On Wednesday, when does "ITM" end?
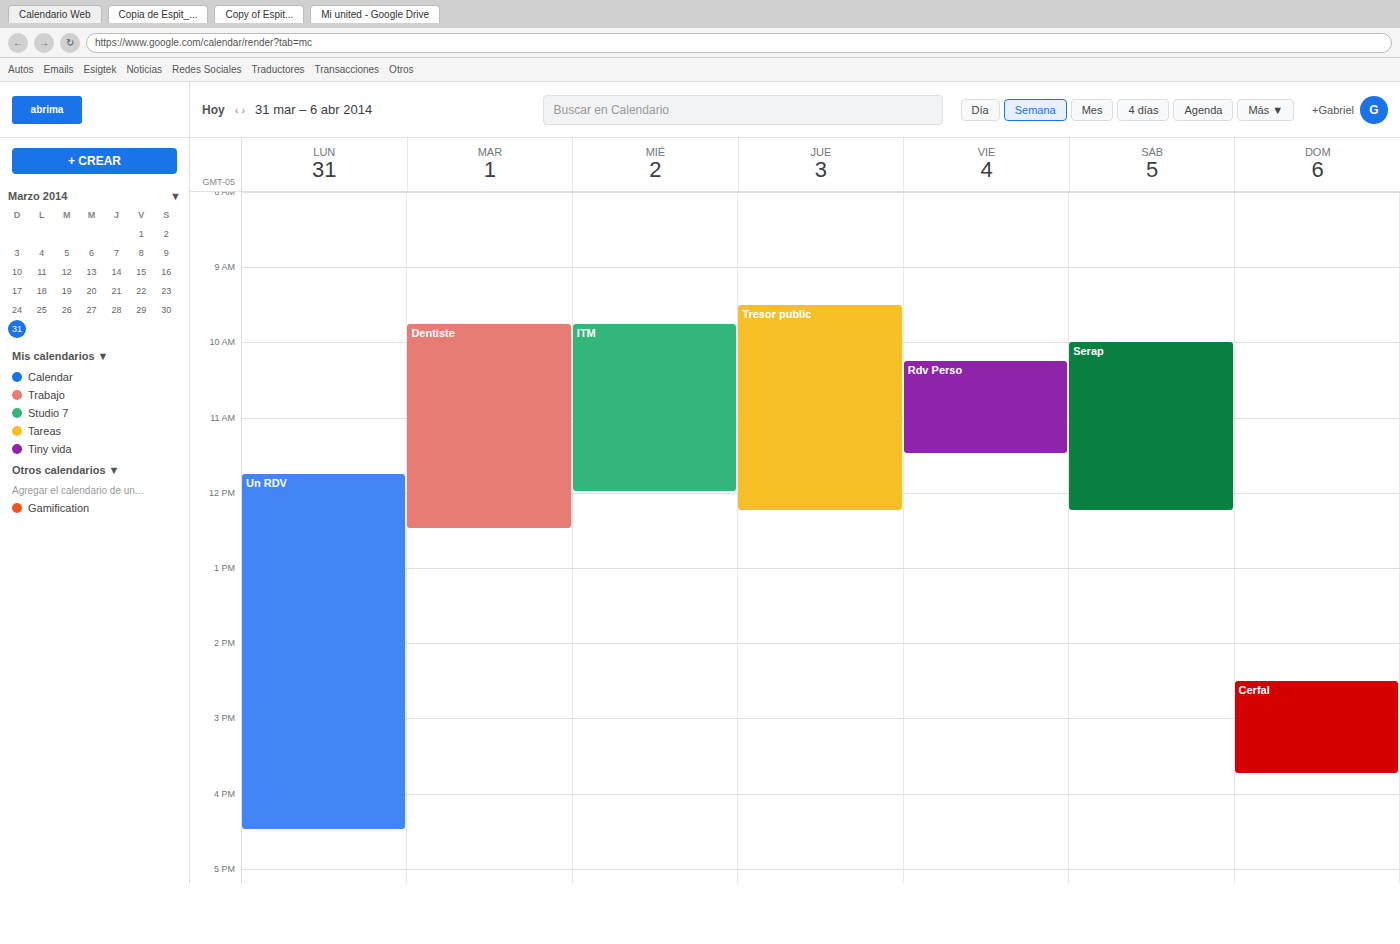
12:00 PM